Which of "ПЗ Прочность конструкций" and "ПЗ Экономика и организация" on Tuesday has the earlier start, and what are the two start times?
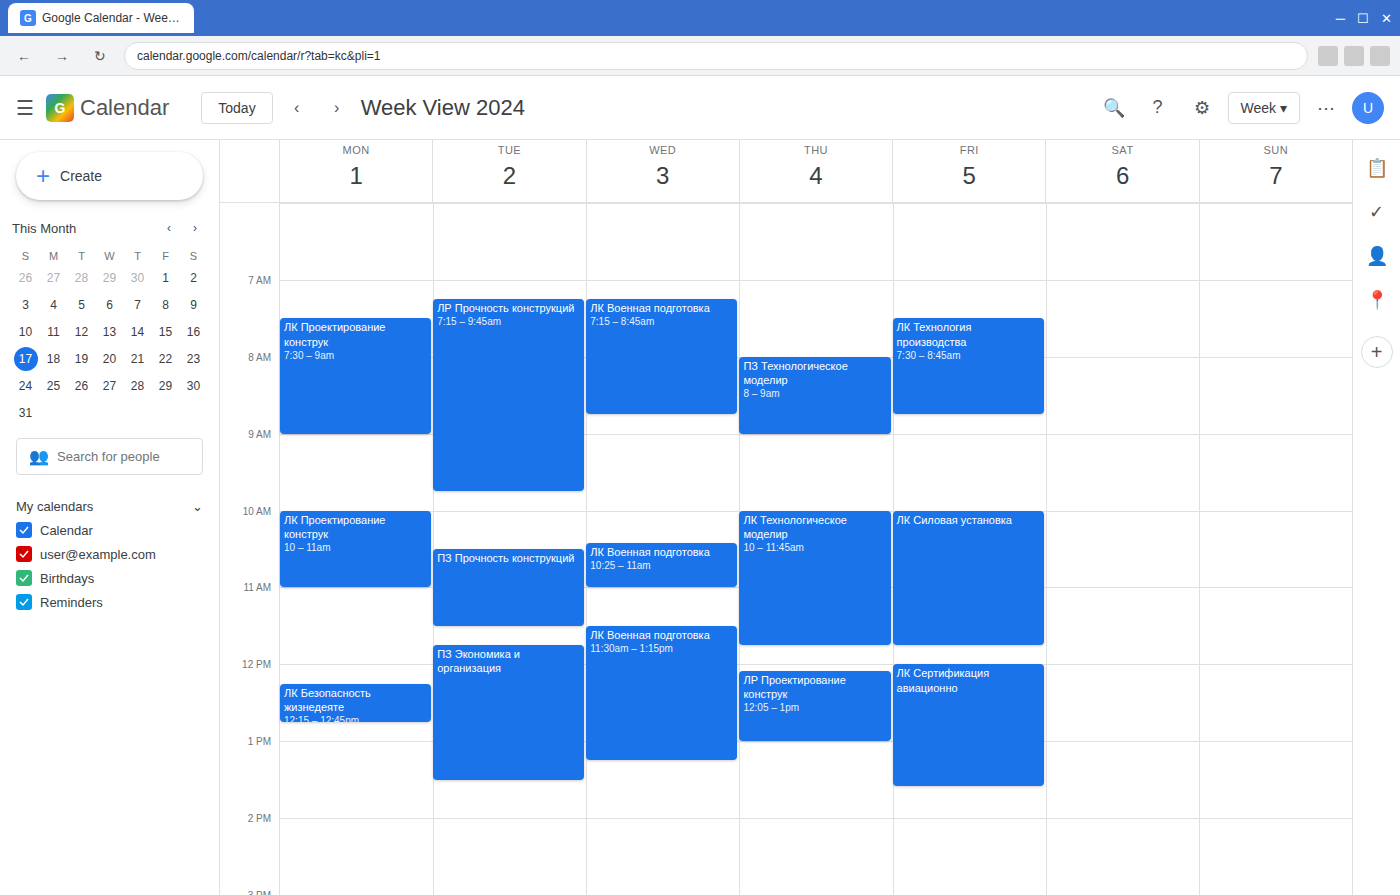
"ПЗ Прочность конструкций" 10:30 AM; "ПЗ Экономика и организация" 11:45 AM.